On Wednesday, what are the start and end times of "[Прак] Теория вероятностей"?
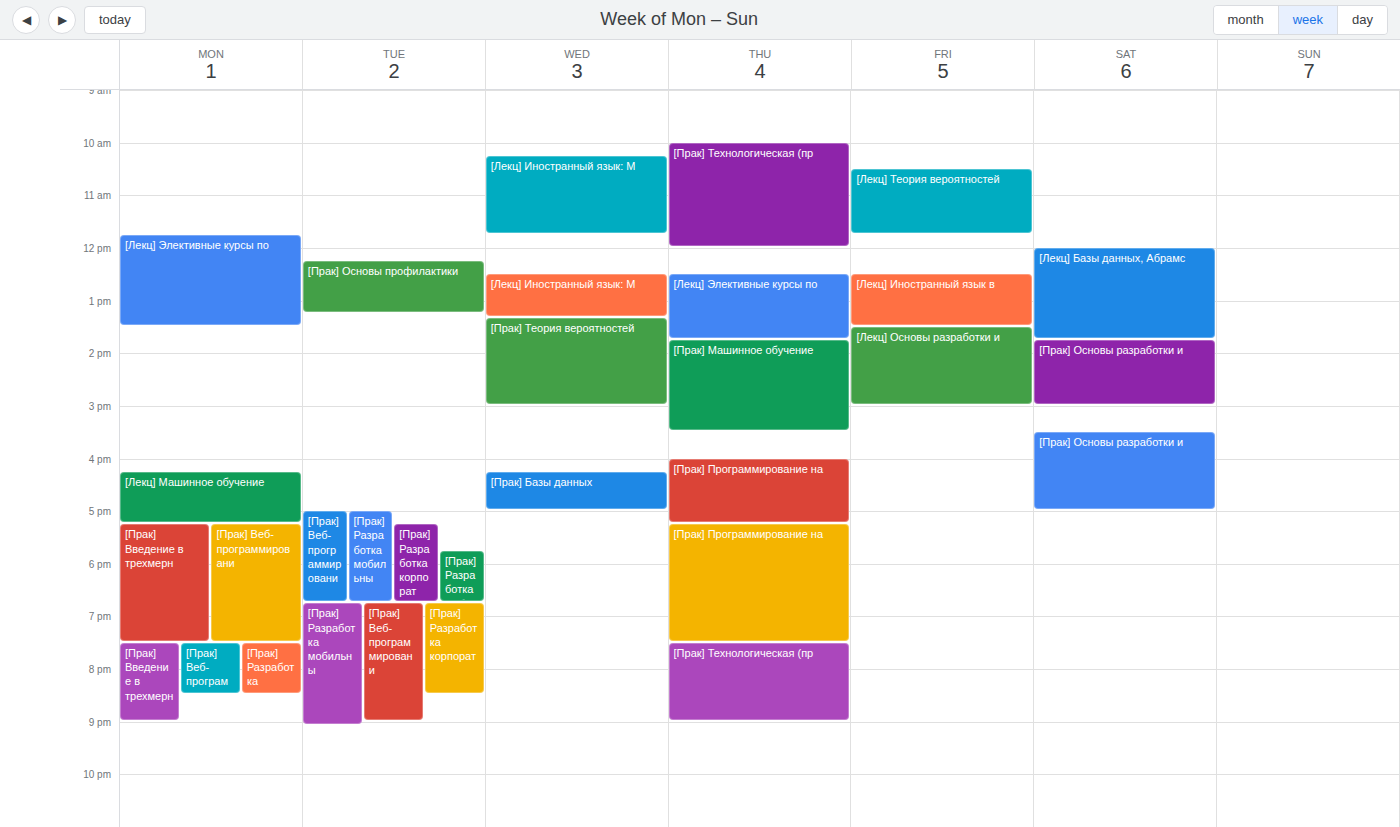
1:20 PM to 3:00 PM